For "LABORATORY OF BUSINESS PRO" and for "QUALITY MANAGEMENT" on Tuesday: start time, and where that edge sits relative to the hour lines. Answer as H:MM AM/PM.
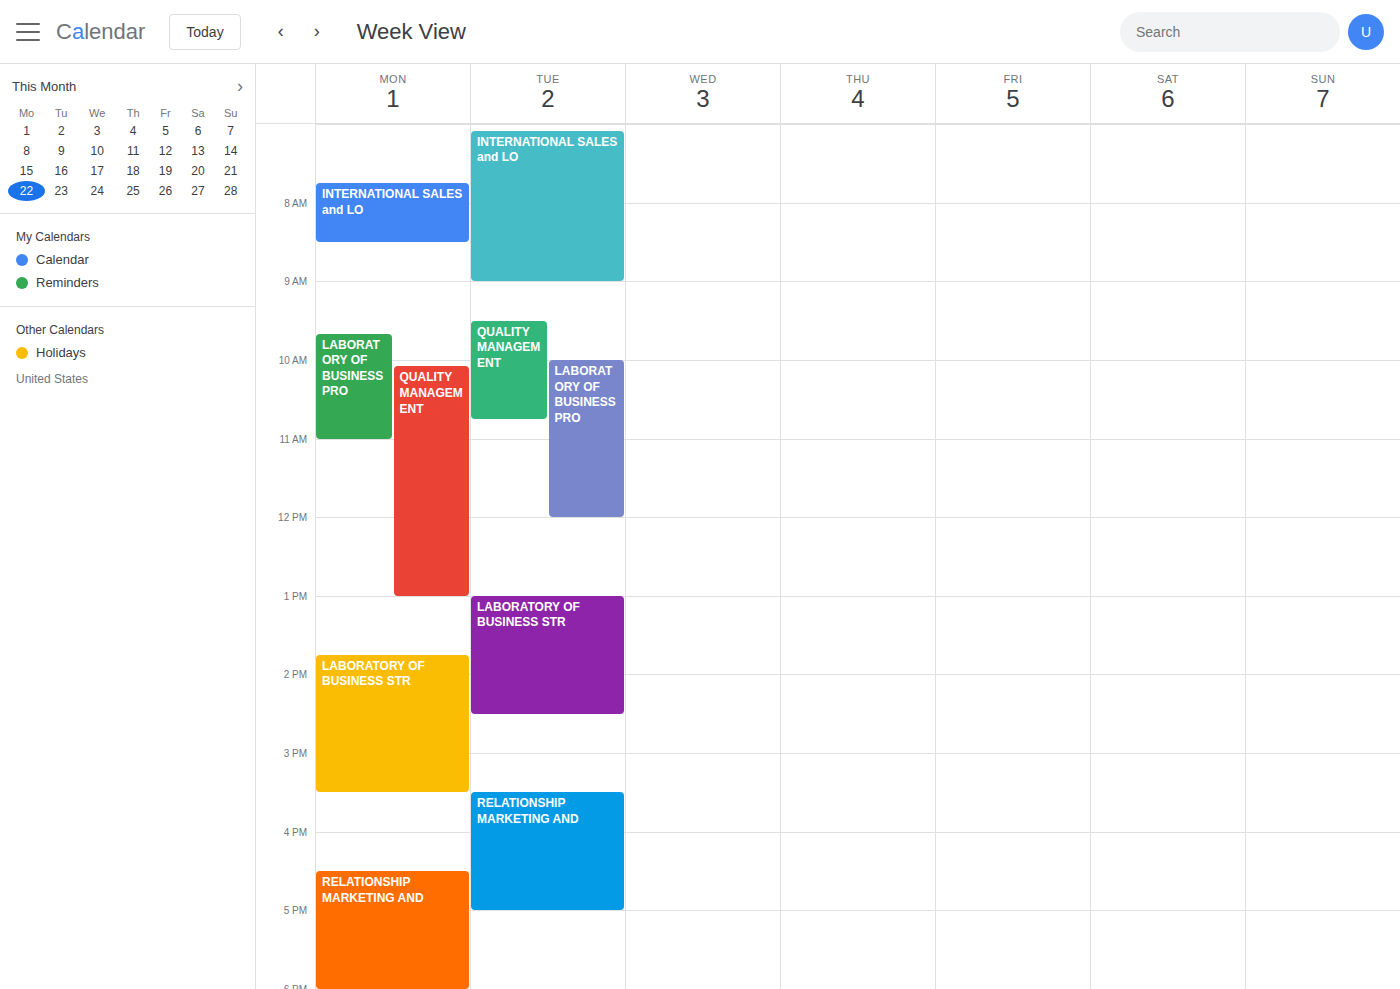
"LABORATORY OF BUSINESS PRO": 10:00 AM, exactly on the 10 AM line. "QUALITY MANAGEMENT": 9:30 AM, halfway between the 9 AM and 10 AM lines.